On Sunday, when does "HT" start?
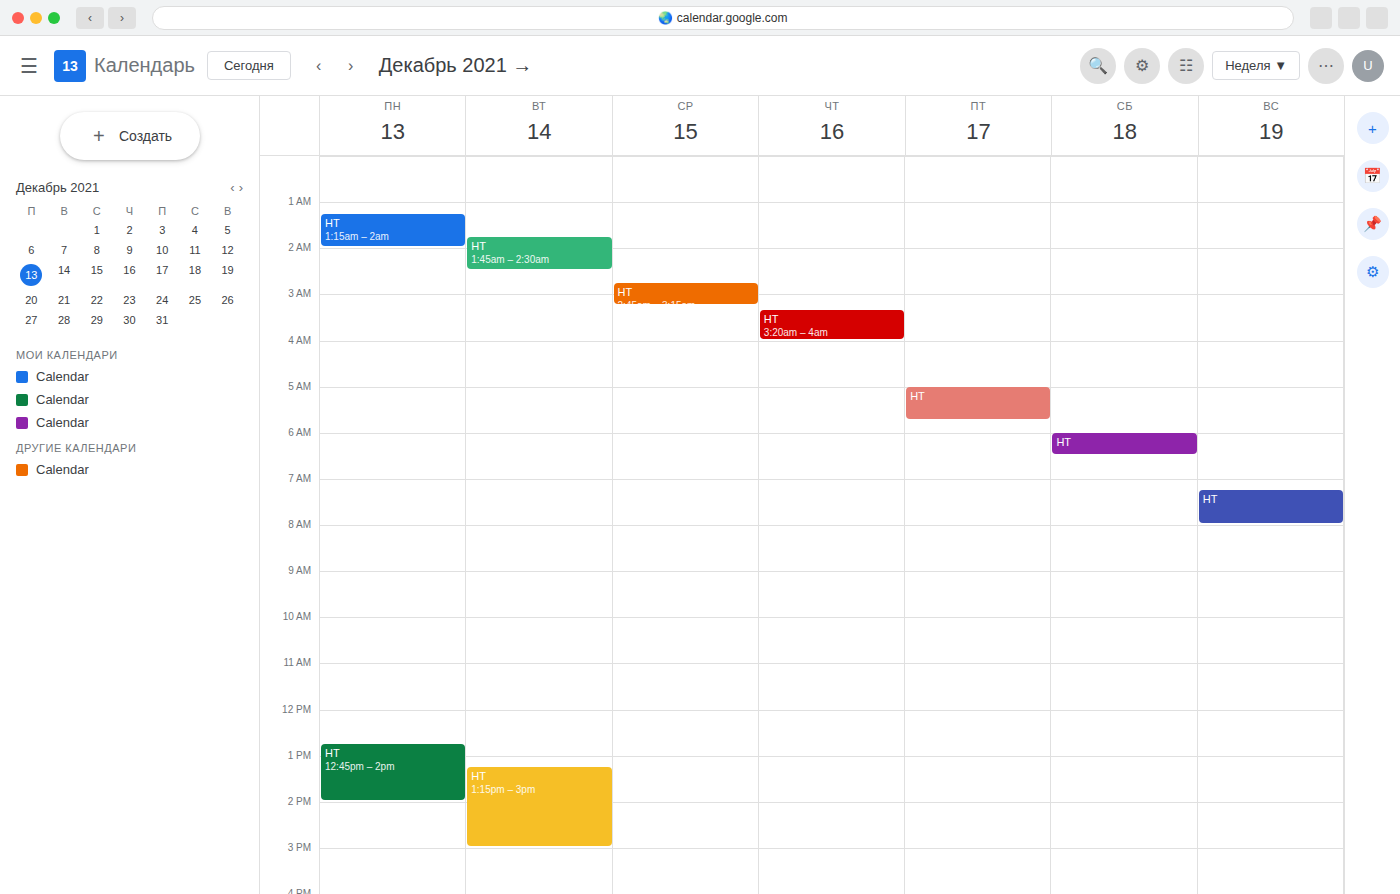
7:15 AM